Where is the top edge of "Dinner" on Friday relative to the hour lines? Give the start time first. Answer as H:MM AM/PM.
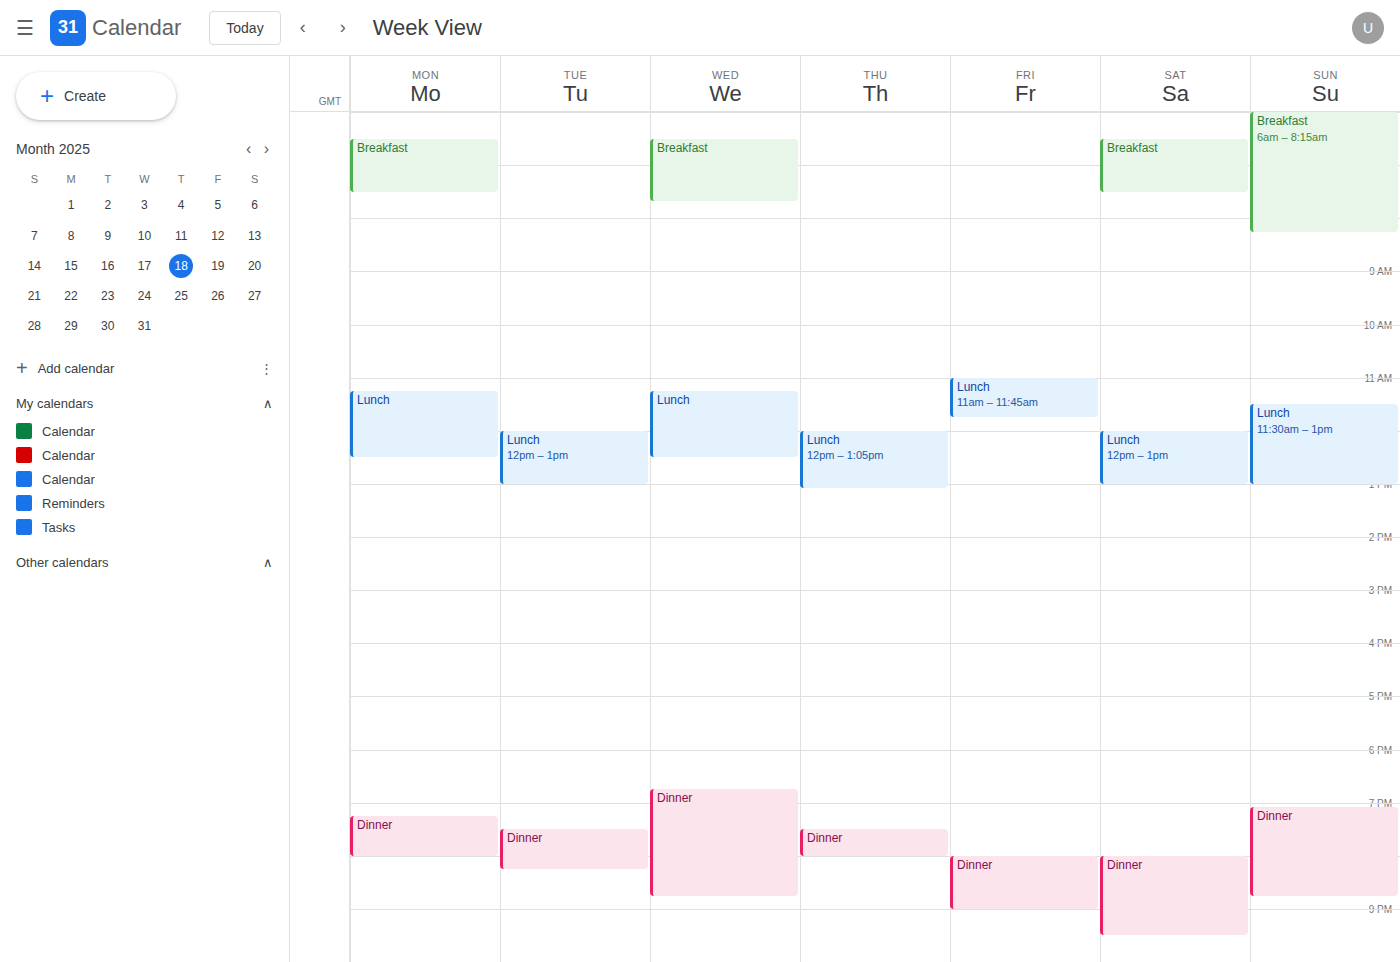
8:00 PM -- exactly on the 8 PM line.